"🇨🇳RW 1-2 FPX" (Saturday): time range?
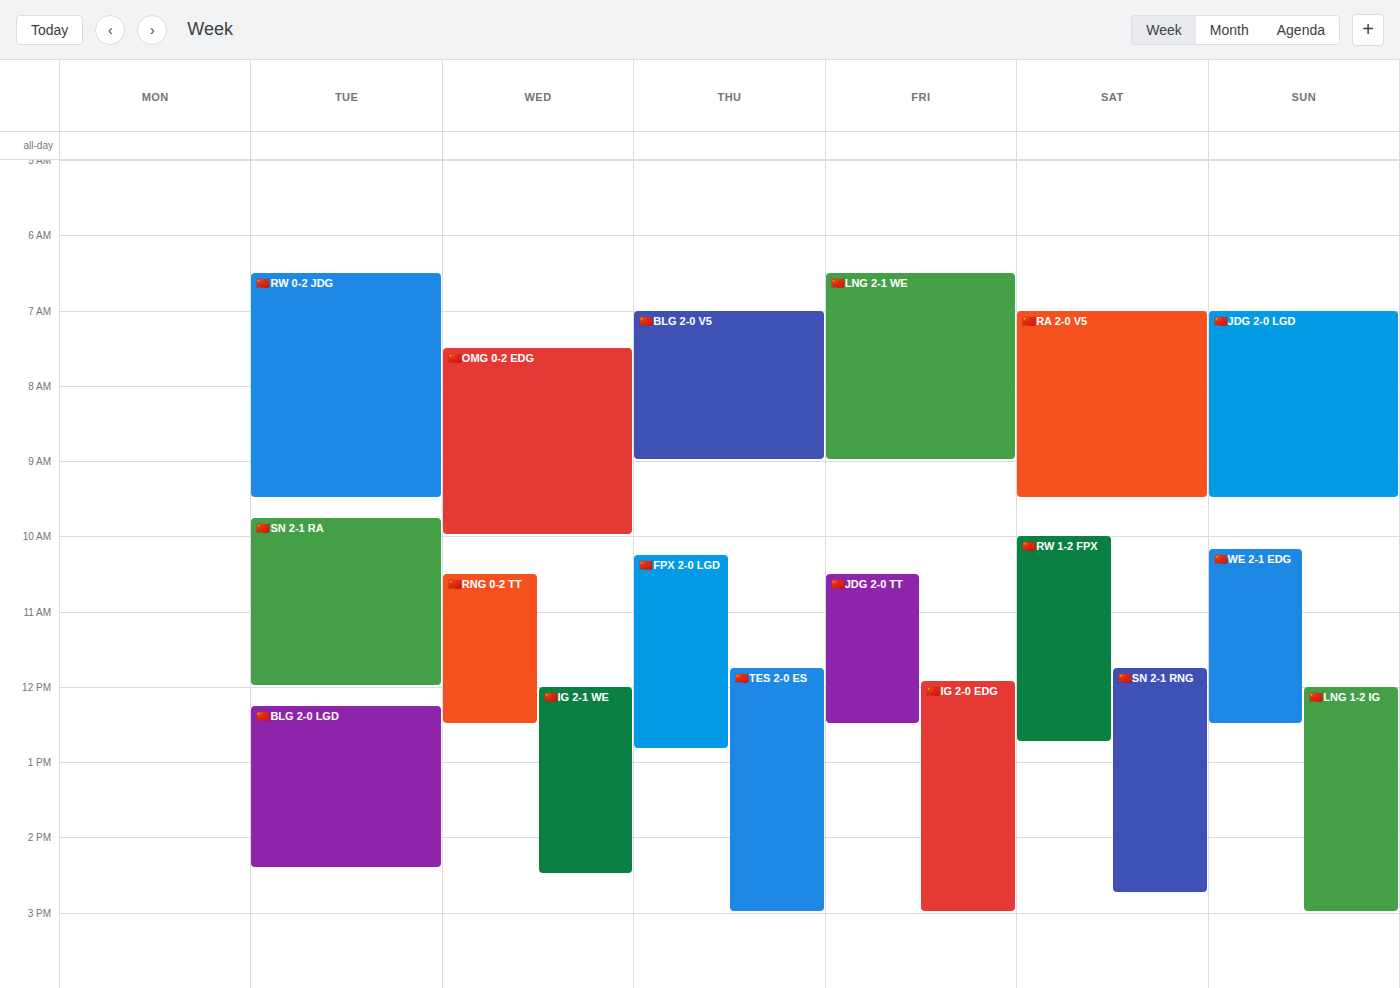
10:00 AM to 12:45 PM